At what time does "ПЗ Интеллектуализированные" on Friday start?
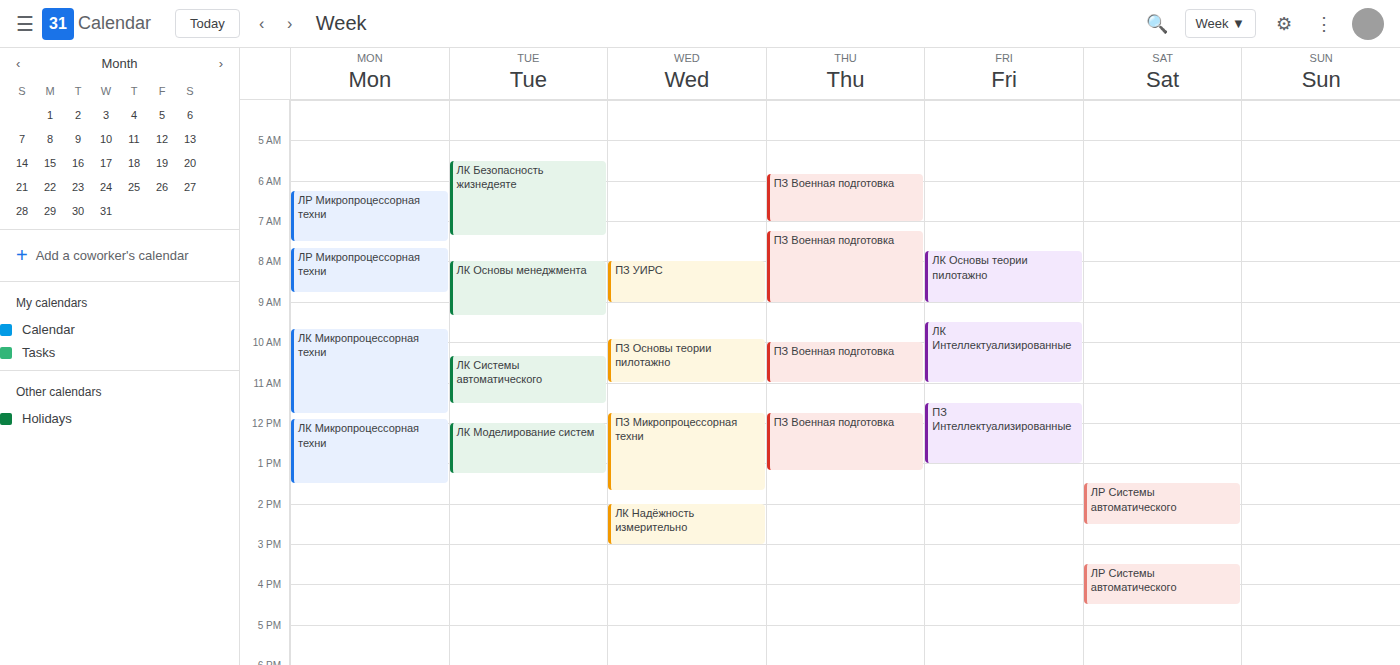
11:30 AM